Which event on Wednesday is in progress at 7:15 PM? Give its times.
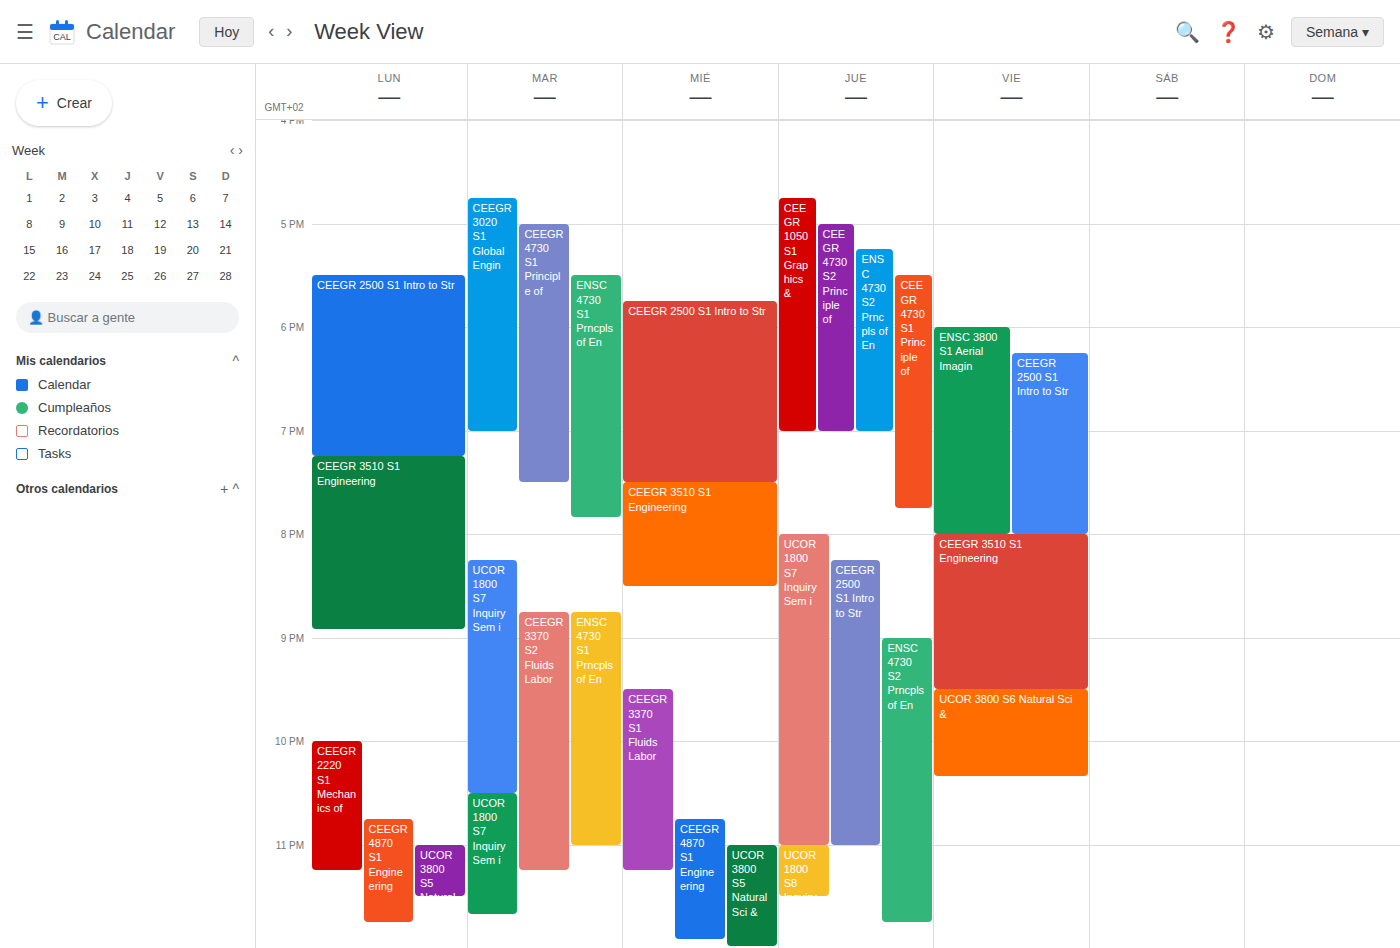
"CEEGR 2500 S1 Intro to Str", 5:45 PM to 7:30 PM